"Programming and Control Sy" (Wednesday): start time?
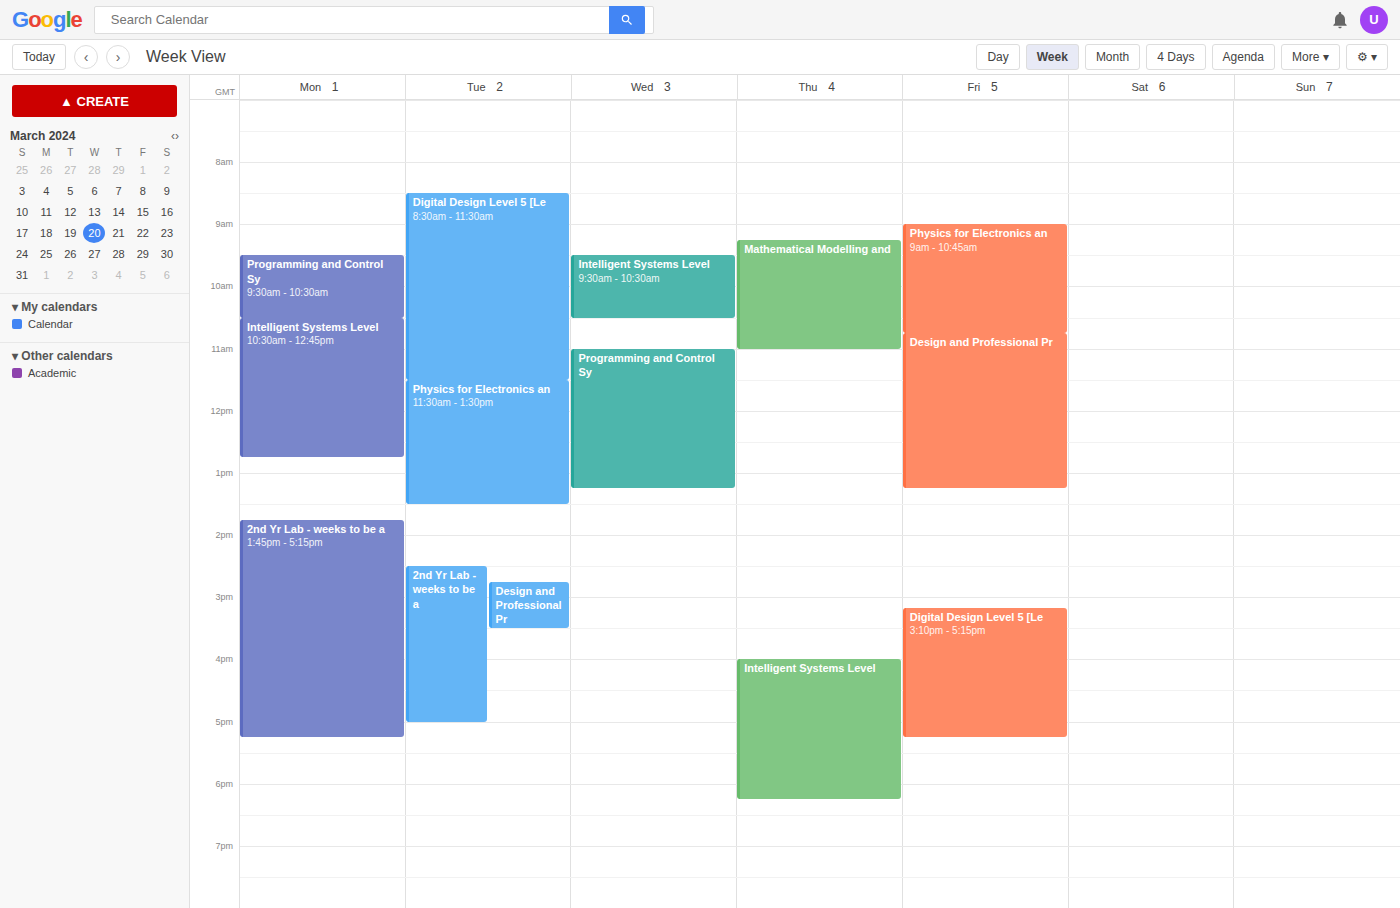
11:00 AM